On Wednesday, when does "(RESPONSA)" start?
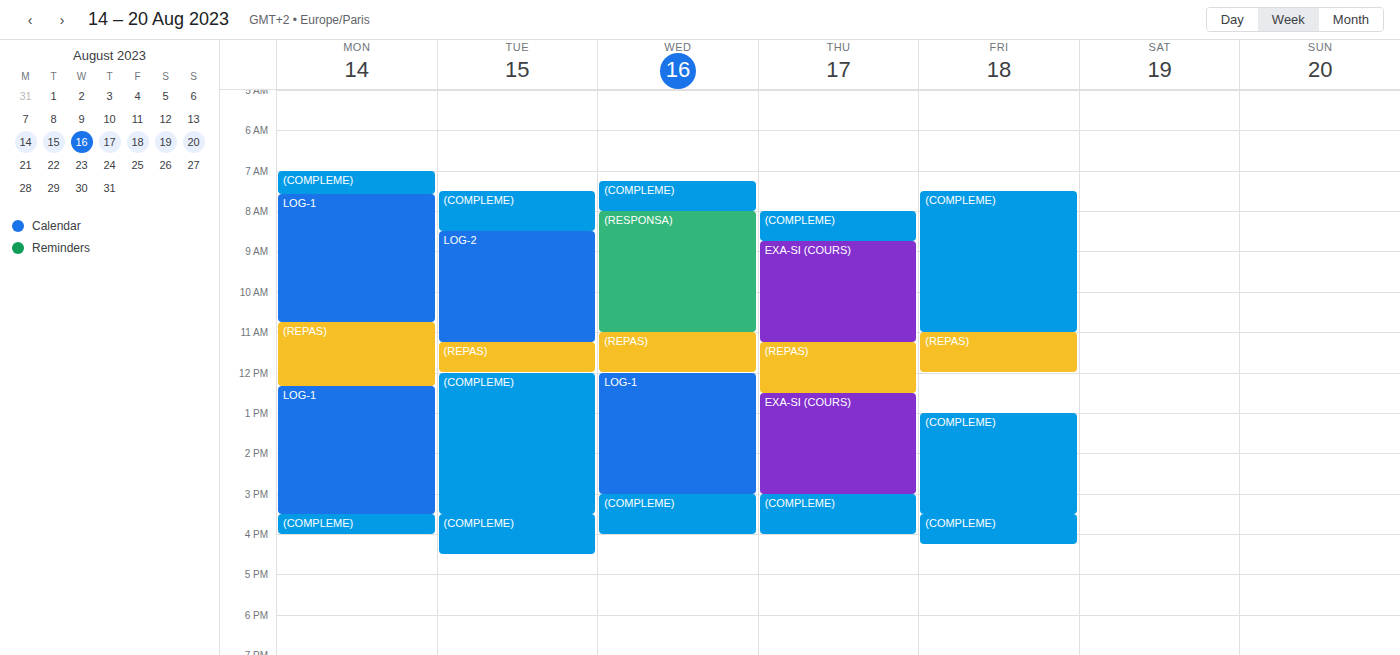
8:00 AM